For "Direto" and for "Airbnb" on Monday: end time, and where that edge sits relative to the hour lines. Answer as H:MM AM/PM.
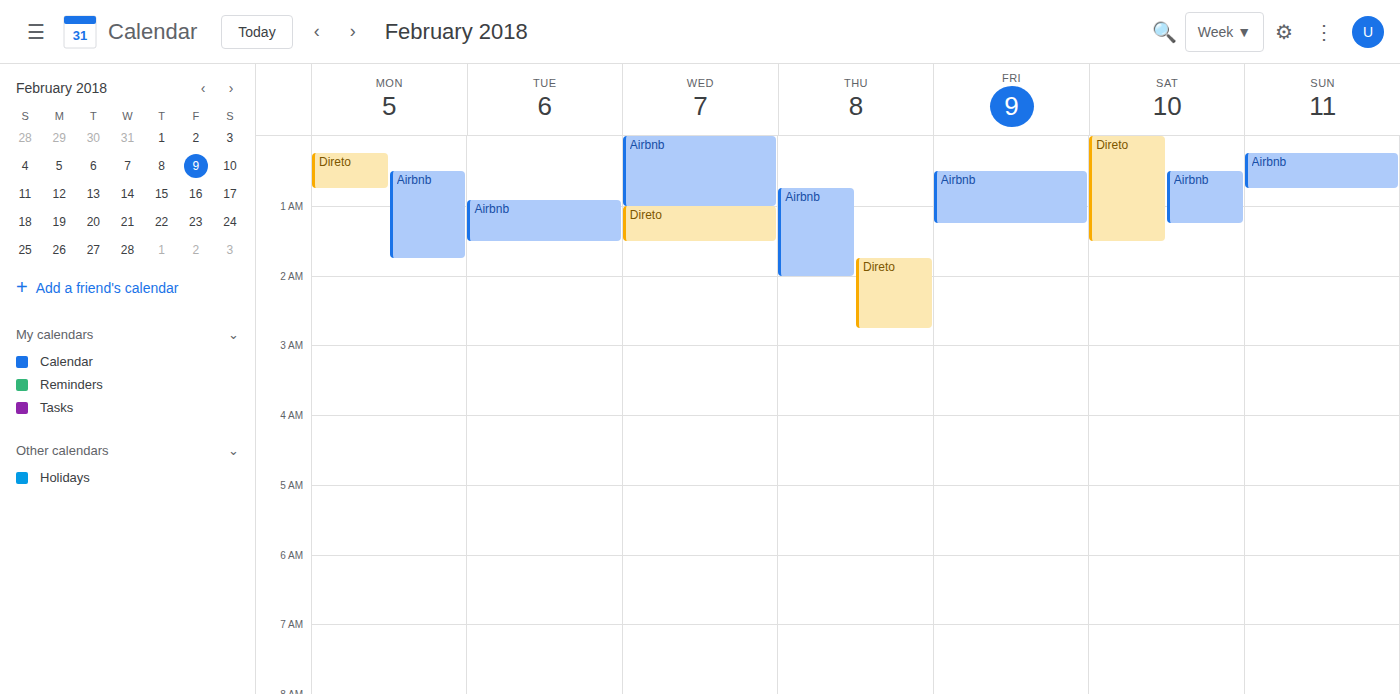
"Direto": 12:45 AM, neither: three quarters of the way from the 12 AM line to the 1 AM line. "Airbnb": 1:45 AM, neither: three quarters of the way from the 1 AM line to the 2 AM line.